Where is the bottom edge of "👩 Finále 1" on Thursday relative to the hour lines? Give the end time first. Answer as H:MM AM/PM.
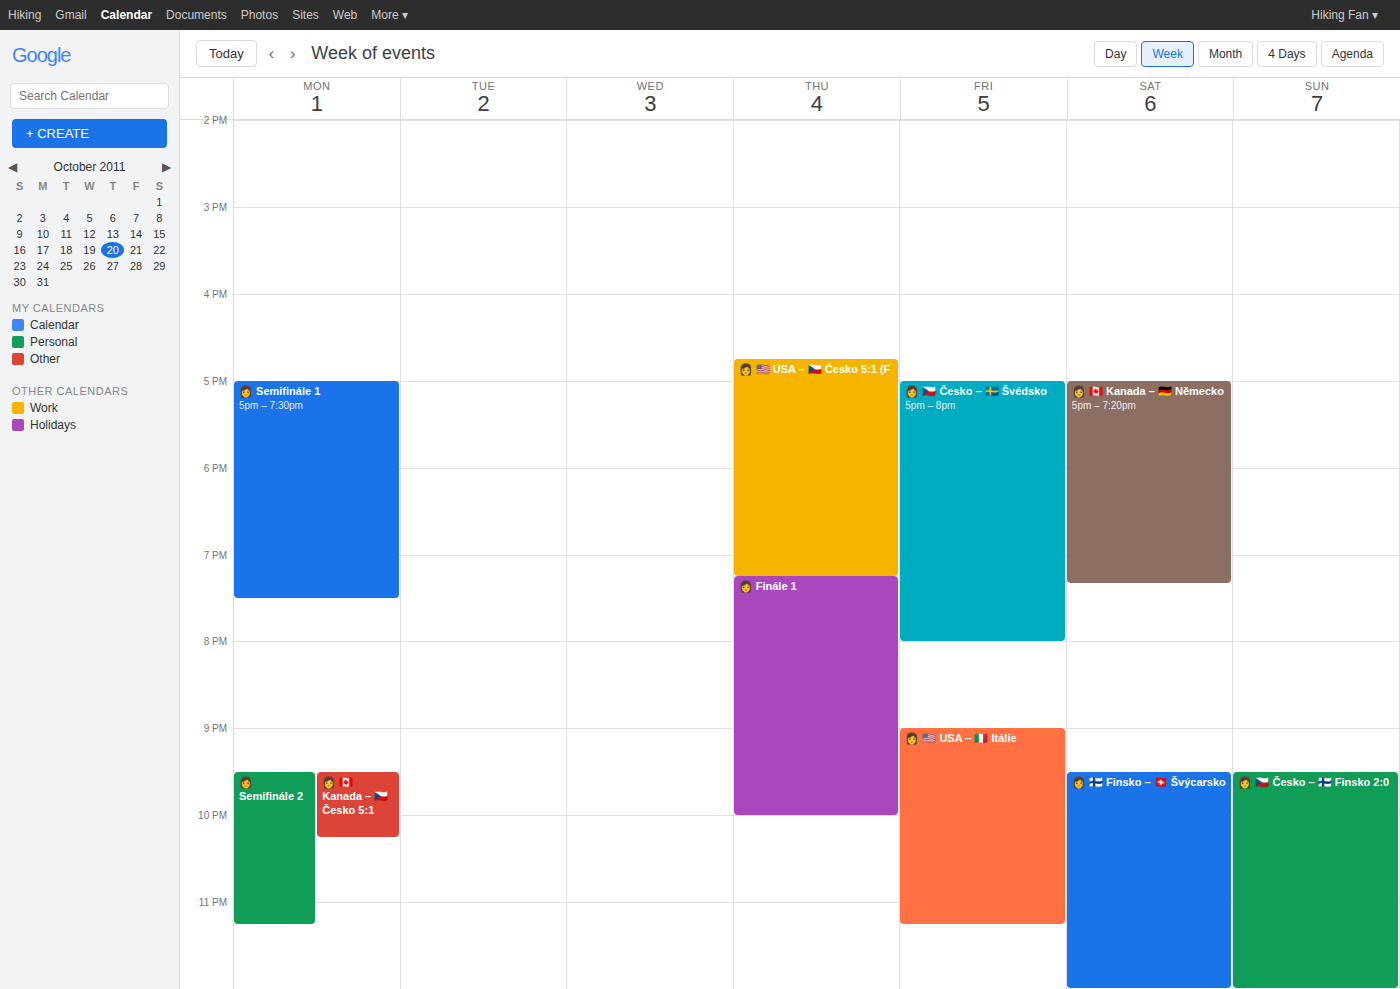
10:00 PM -- exactly on the 10 PM line.